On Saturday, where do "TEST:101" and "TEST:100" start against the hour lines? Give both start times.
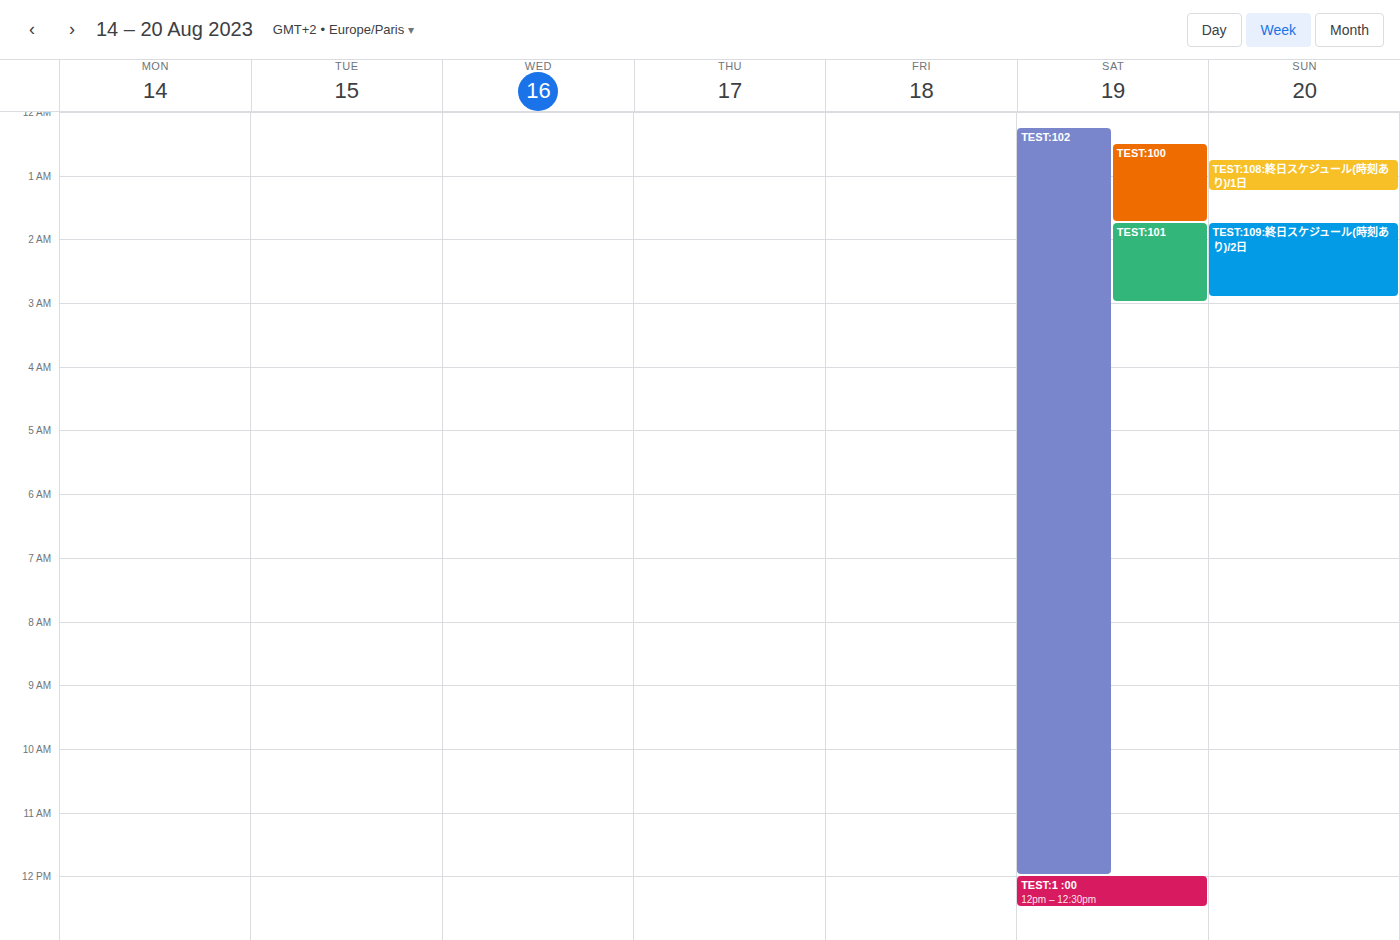
"TEST:101": 1:45 AM, neither: three quarters of the way from the 1 AM line to the 2 AM line. "TEST:100": 12:30 AM, halfway between the 12 AM and 1 AM lines.